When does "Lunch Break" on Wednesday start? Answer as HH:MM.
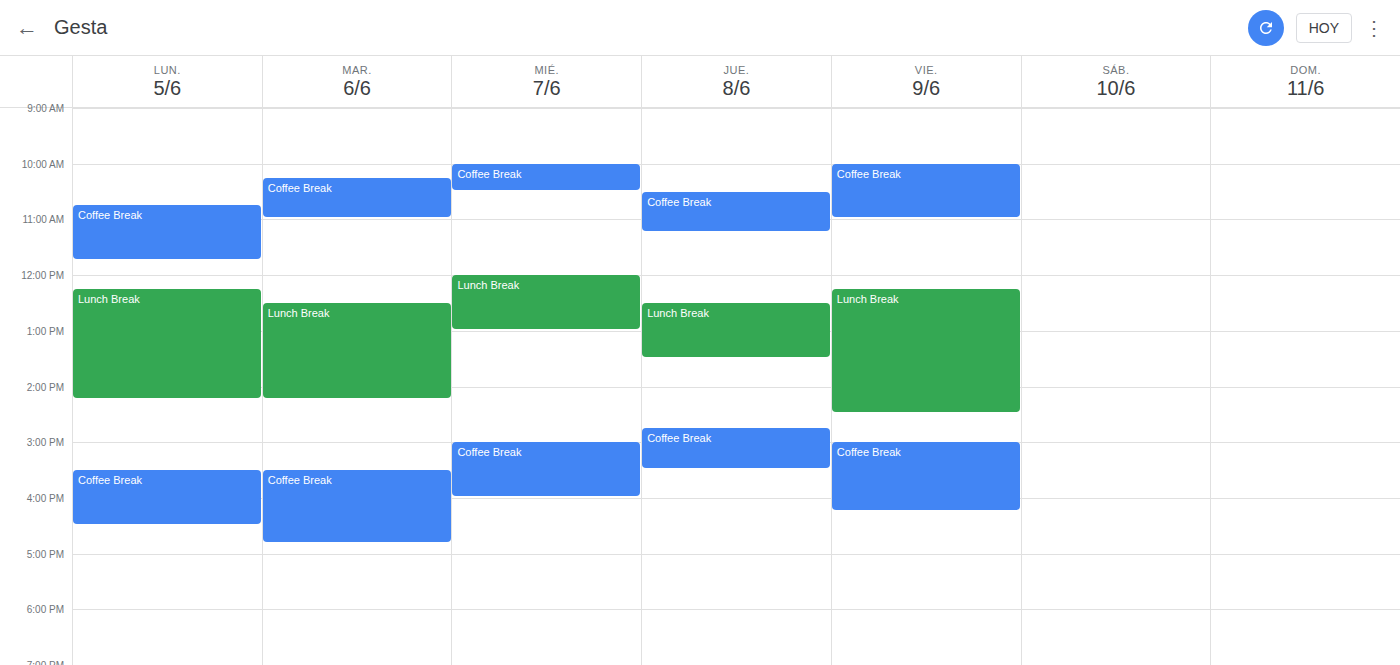
12:00